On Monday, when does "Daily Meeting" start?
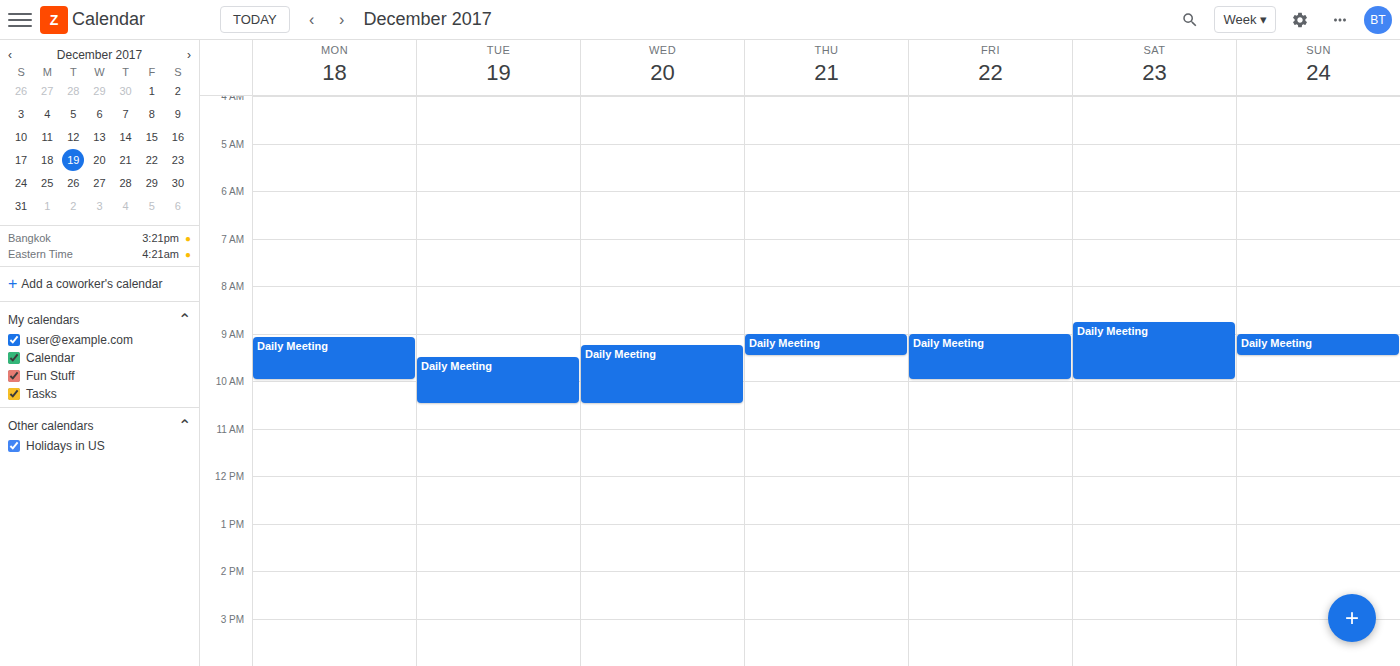
09:05